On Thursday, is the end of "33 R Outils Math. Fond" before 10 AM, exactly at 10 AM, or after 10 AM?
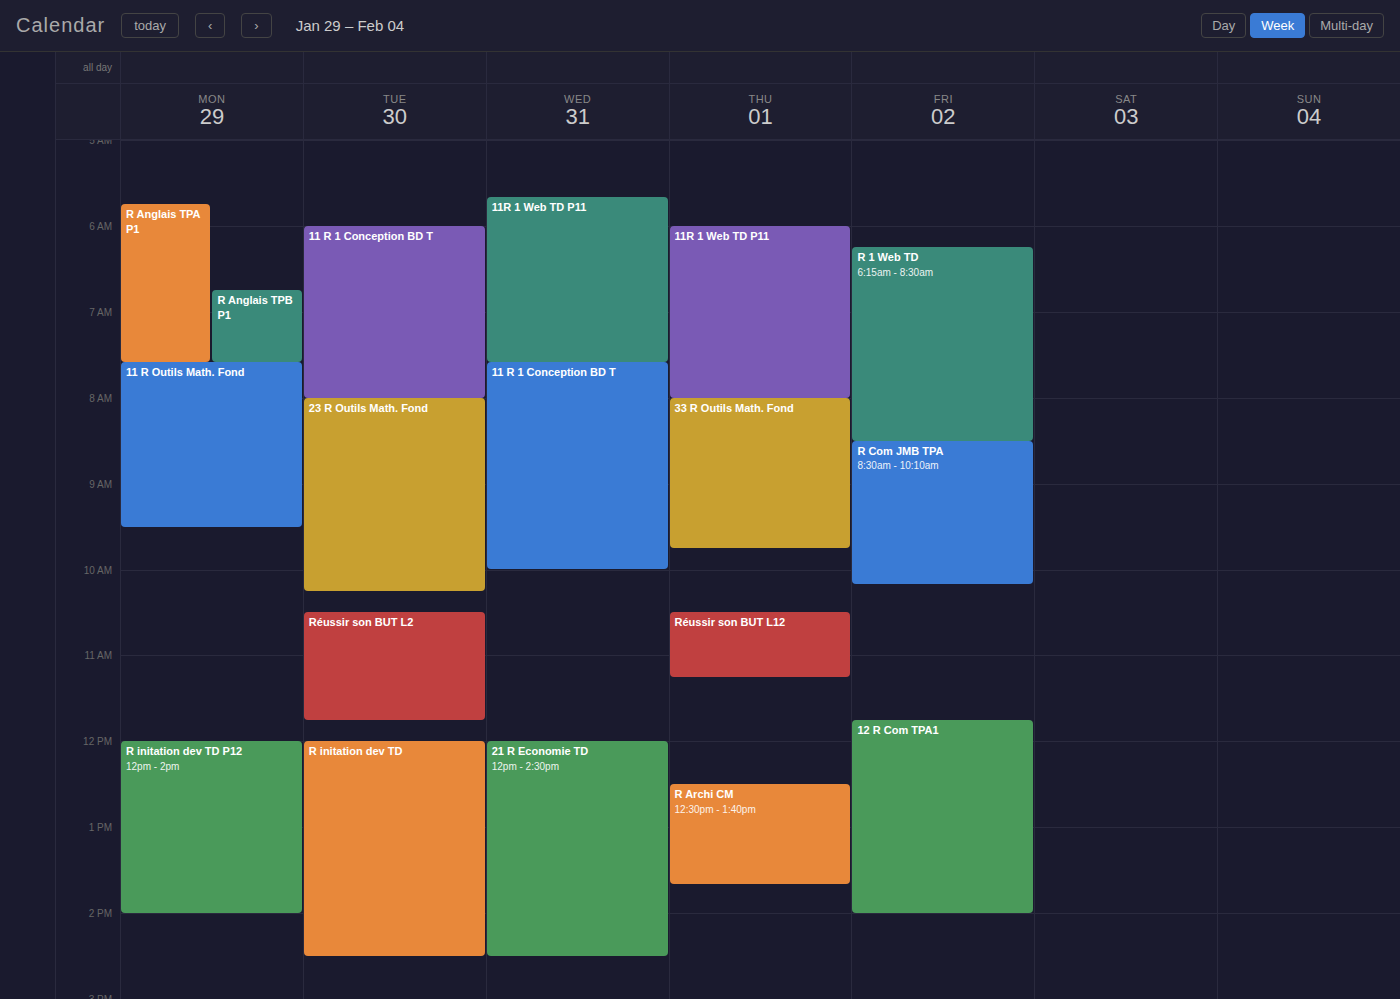
9:45 AM -- before 10 AM, 15 minutes above the 10 AM line.